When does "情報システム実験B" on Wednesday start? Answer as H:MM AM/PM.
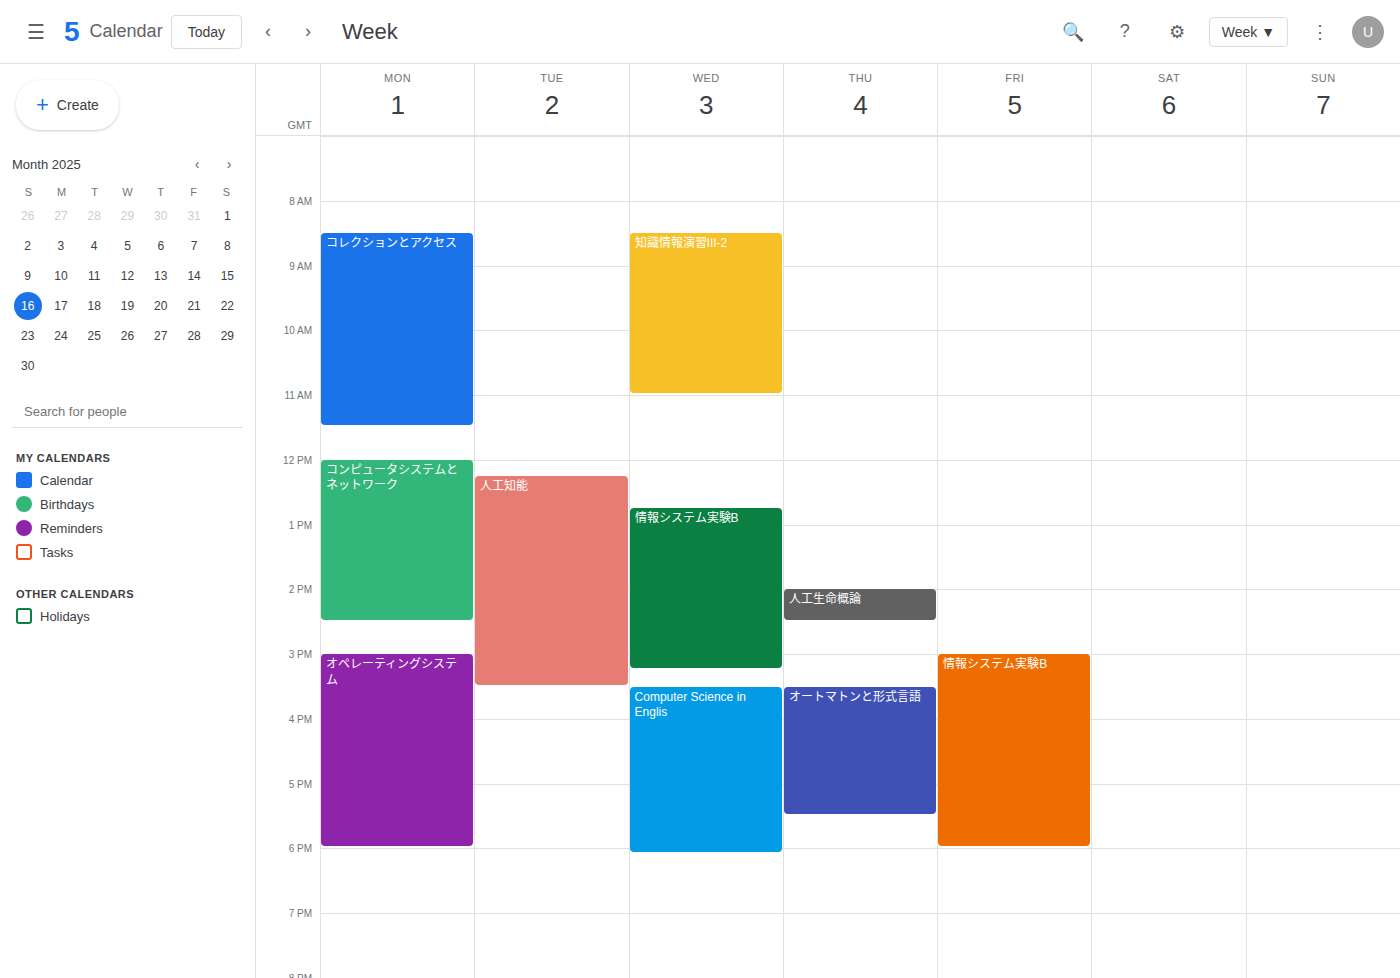
12:45 PM